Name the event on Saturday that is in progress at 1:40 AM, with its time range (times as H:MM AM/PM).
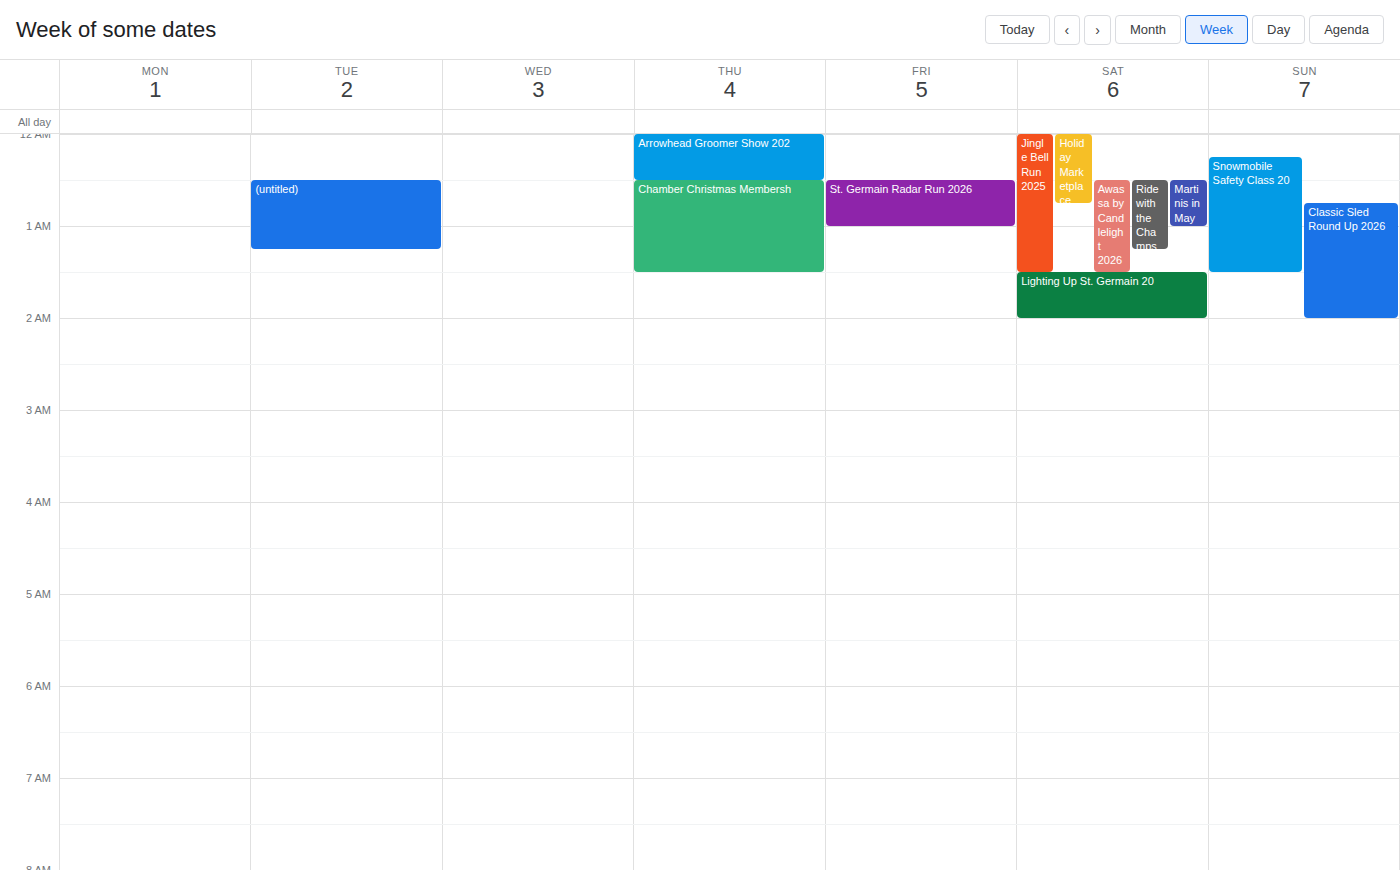
"Lighting Up St. Germain 20", 1:30 AM to 2:00 AM